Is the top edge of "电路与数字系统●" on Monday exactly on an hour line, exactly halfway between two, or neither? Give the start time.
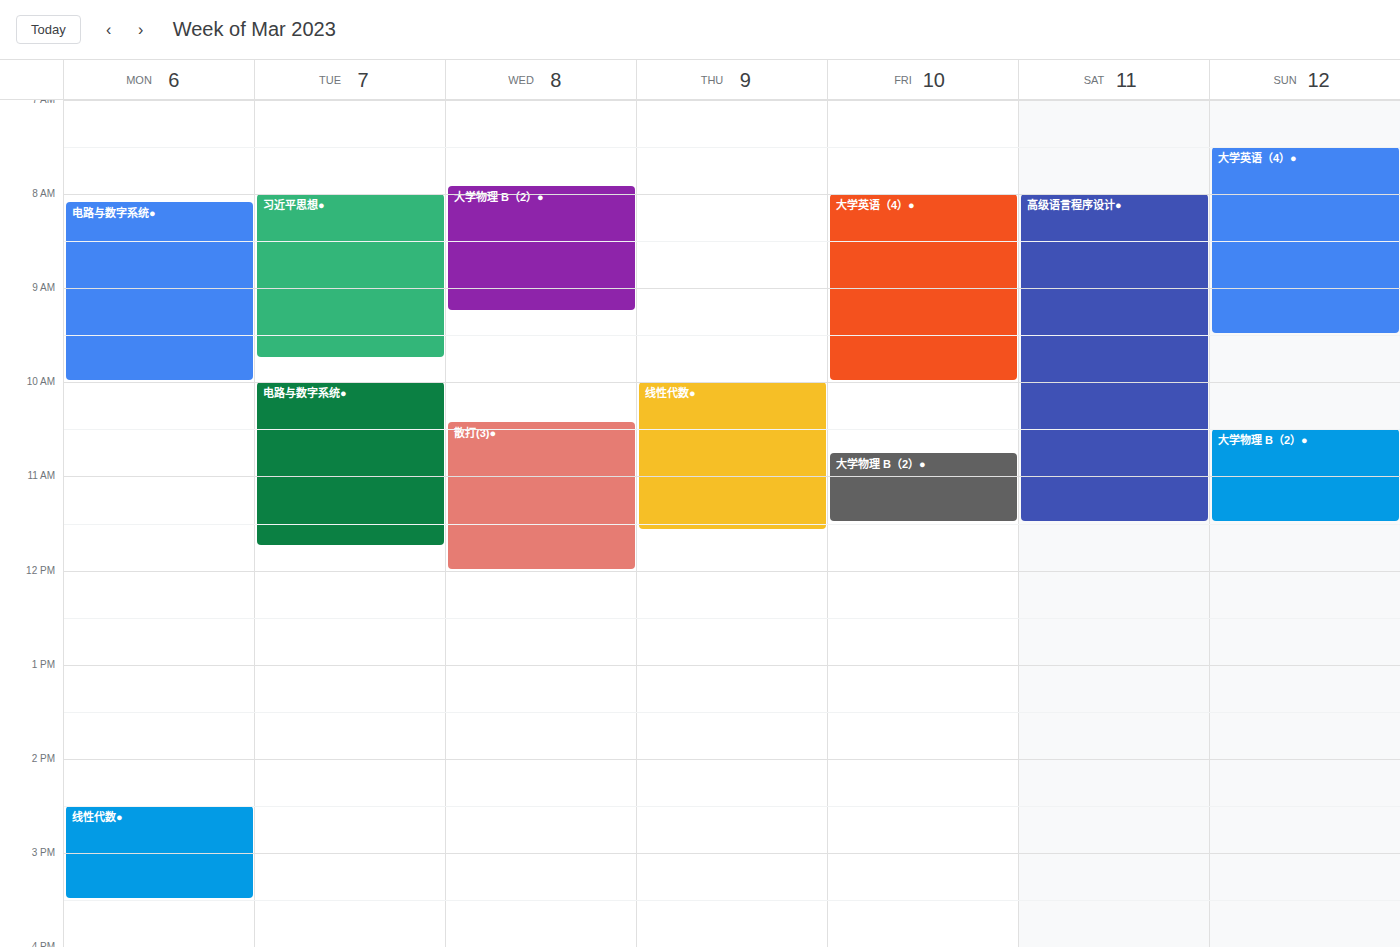
8:05 AM -- neither: 5 minutes below the 8 AM line and 55 minutes above the 9 AM line.